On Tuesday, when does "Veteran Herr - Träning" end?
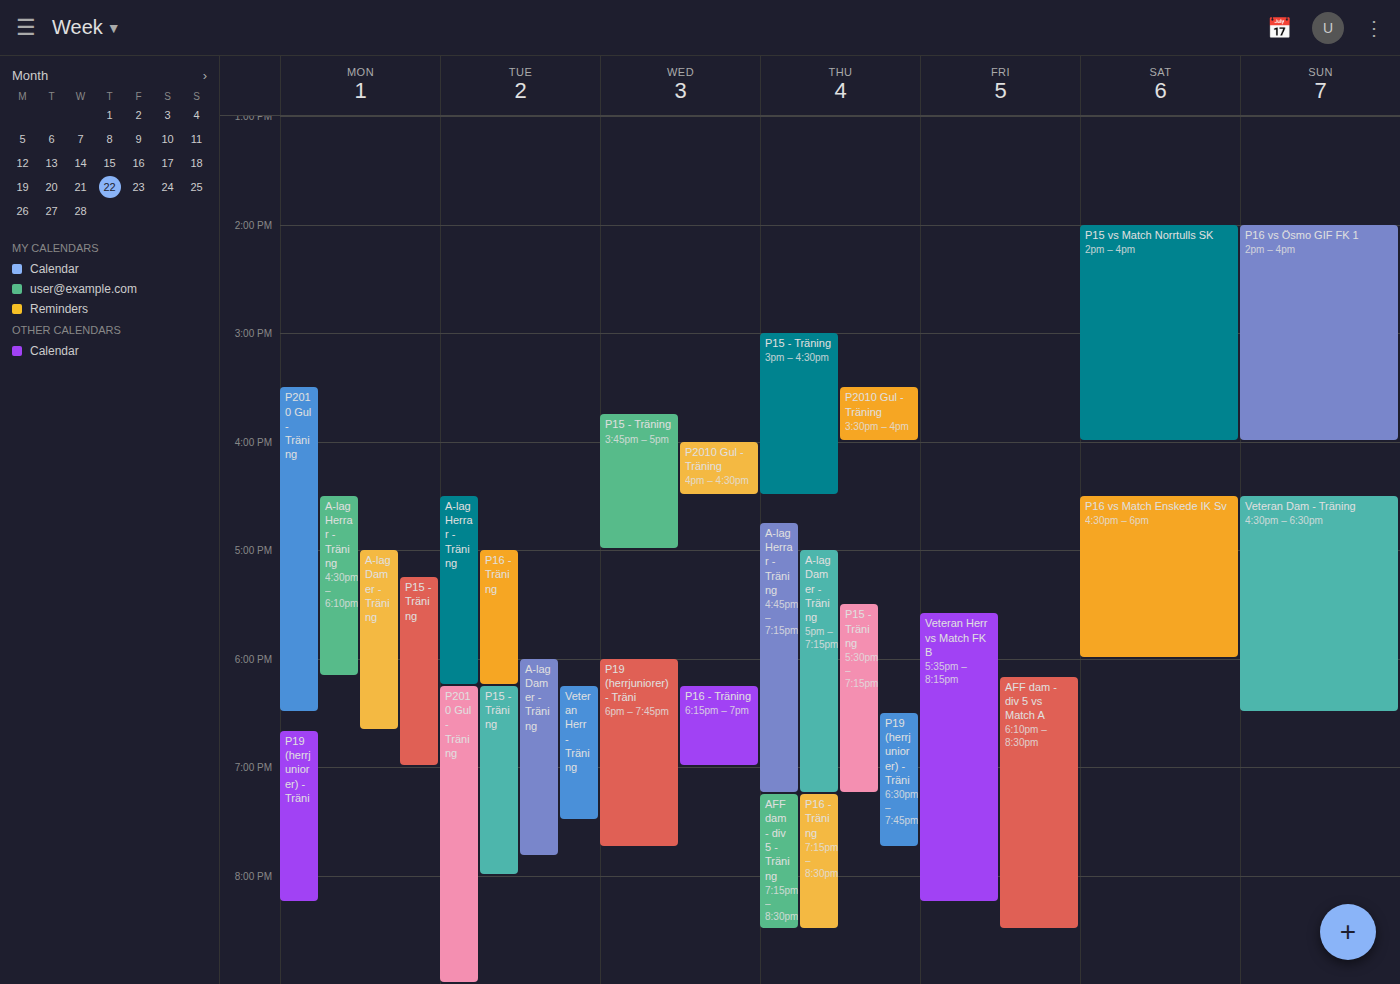
7:30 PM